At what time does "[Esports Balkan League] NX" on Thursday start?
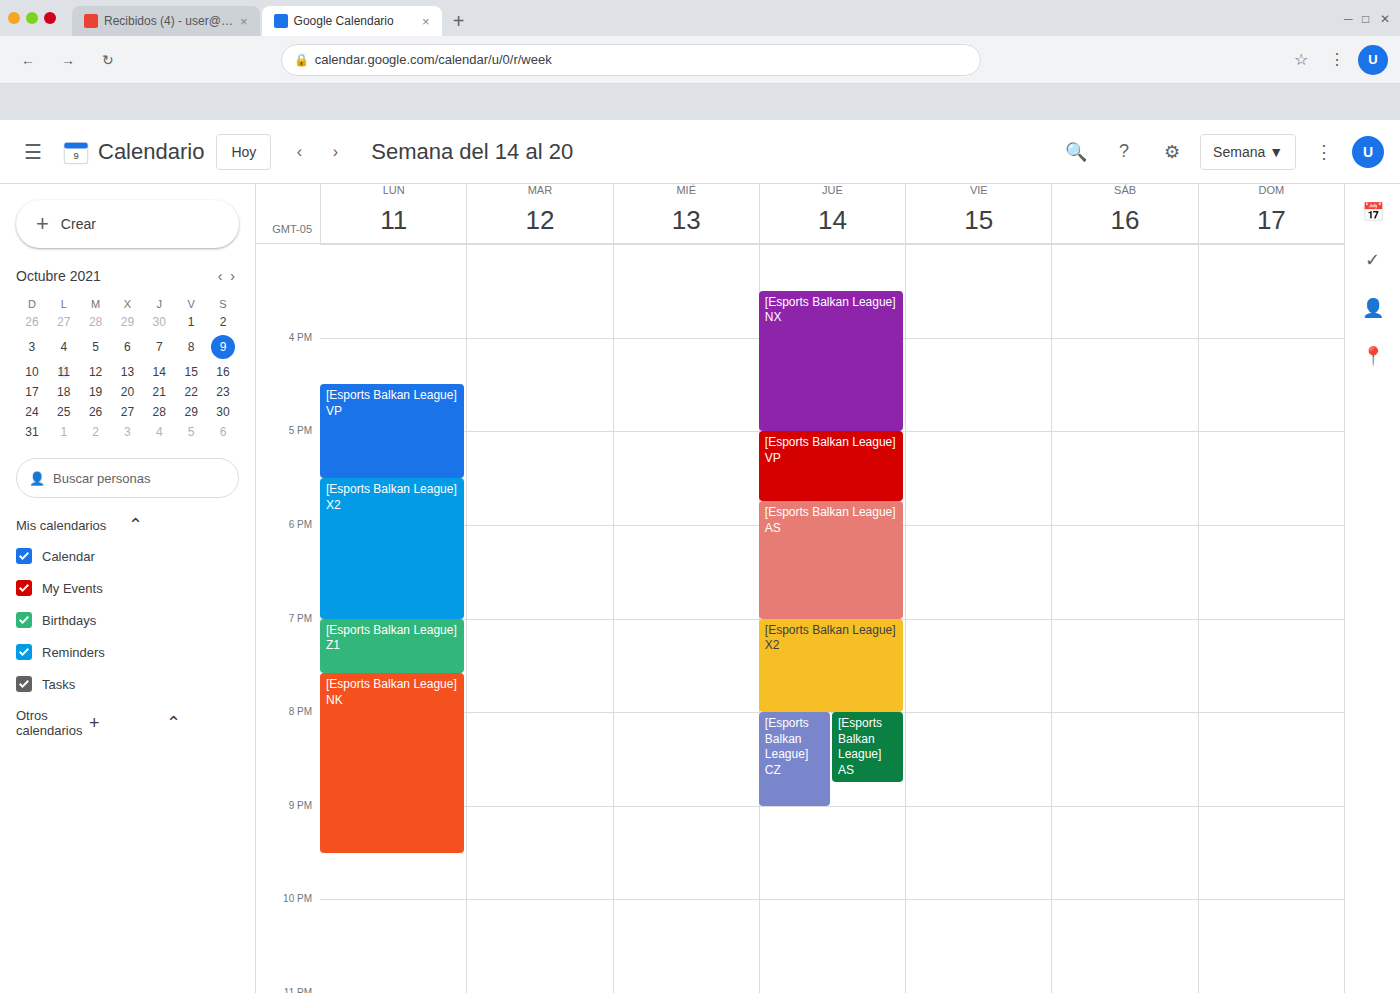
3:30 PM